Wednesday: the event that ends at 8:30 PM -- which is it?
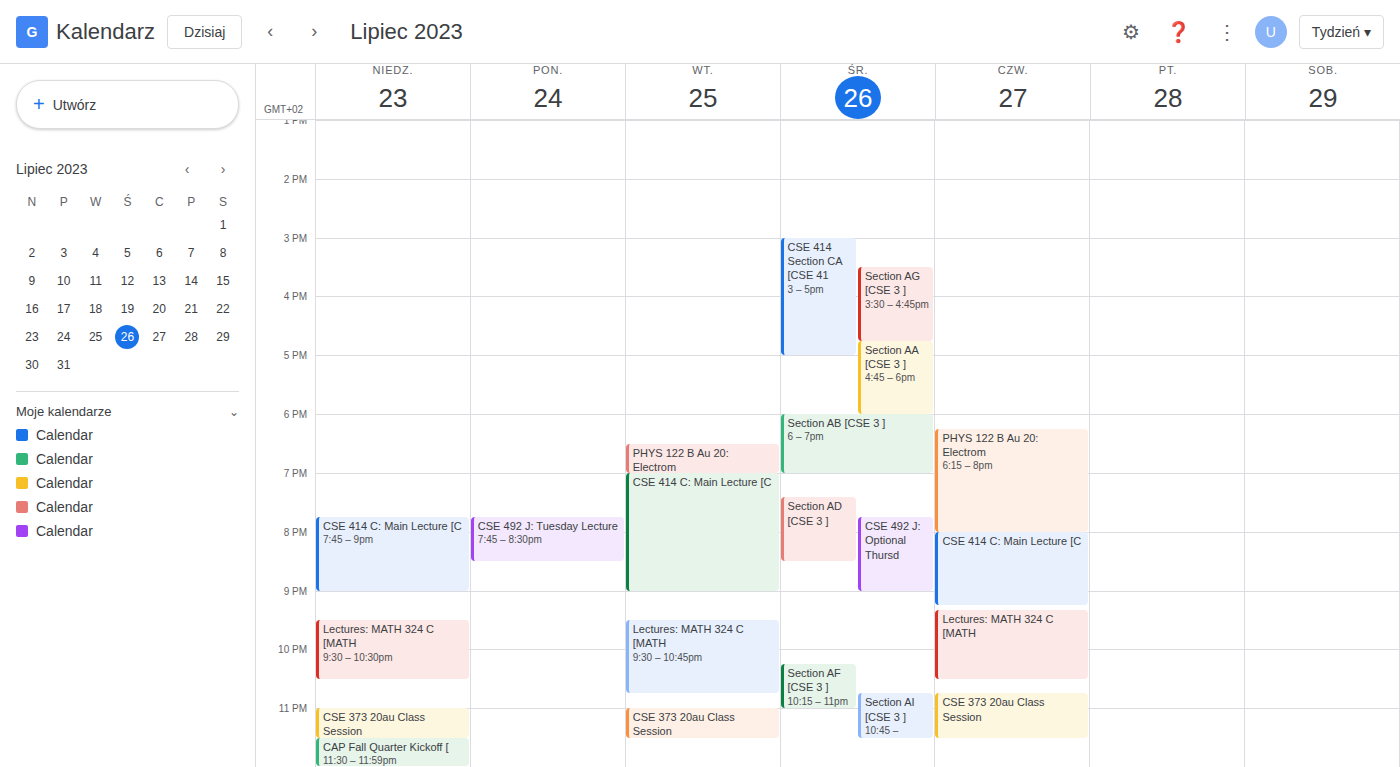
"Section AD [CSE 3 ]"